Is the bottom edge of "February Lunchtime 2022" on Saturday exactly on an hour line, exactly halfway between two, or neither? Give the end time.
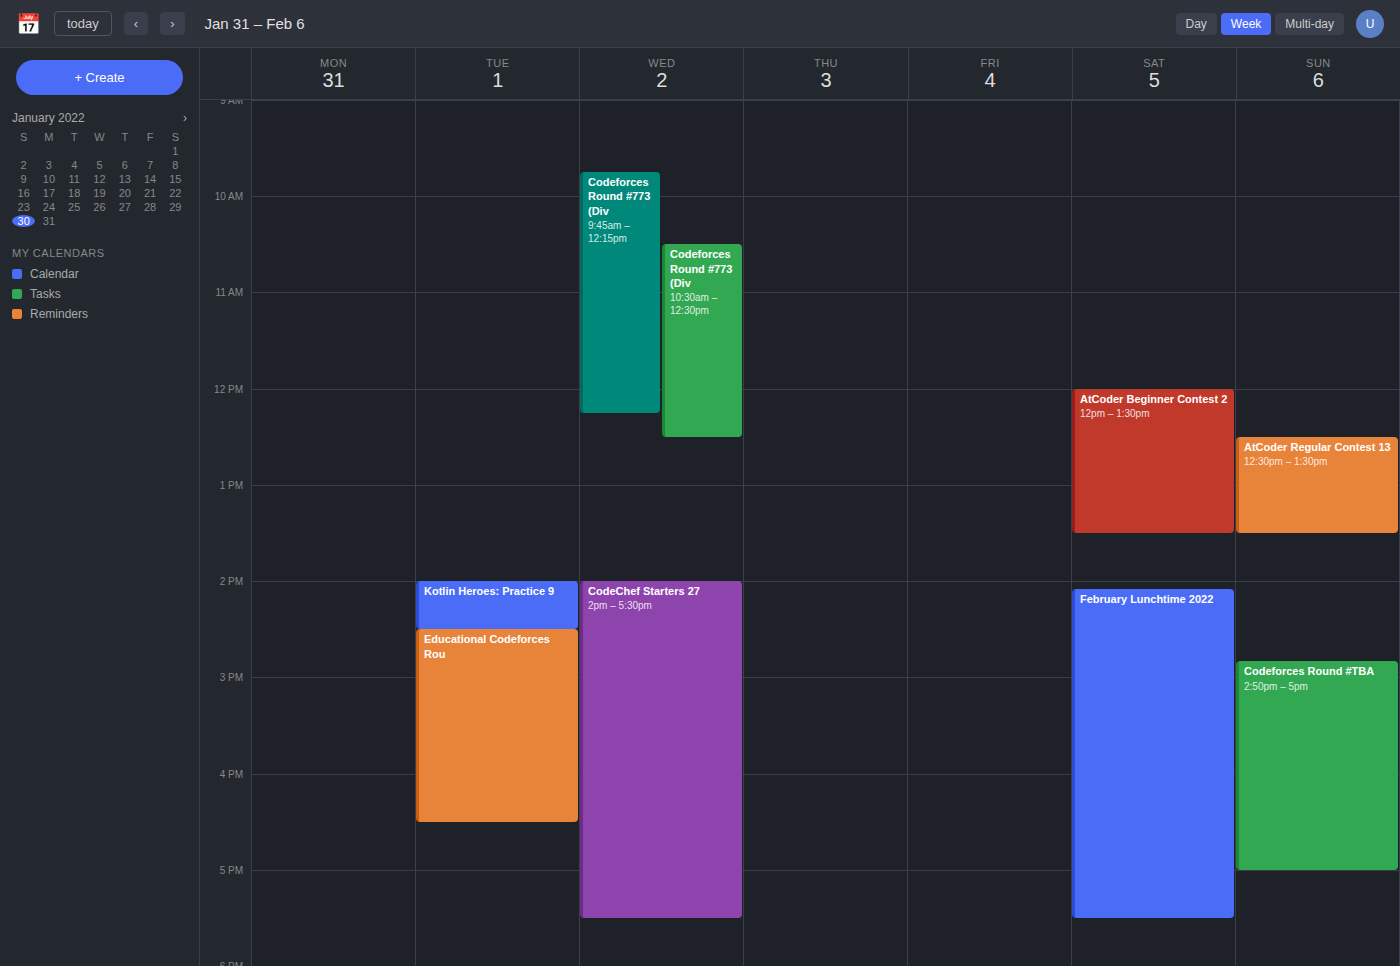
5:30 PM -- halfway between the 5 PM and 6 PM lines.